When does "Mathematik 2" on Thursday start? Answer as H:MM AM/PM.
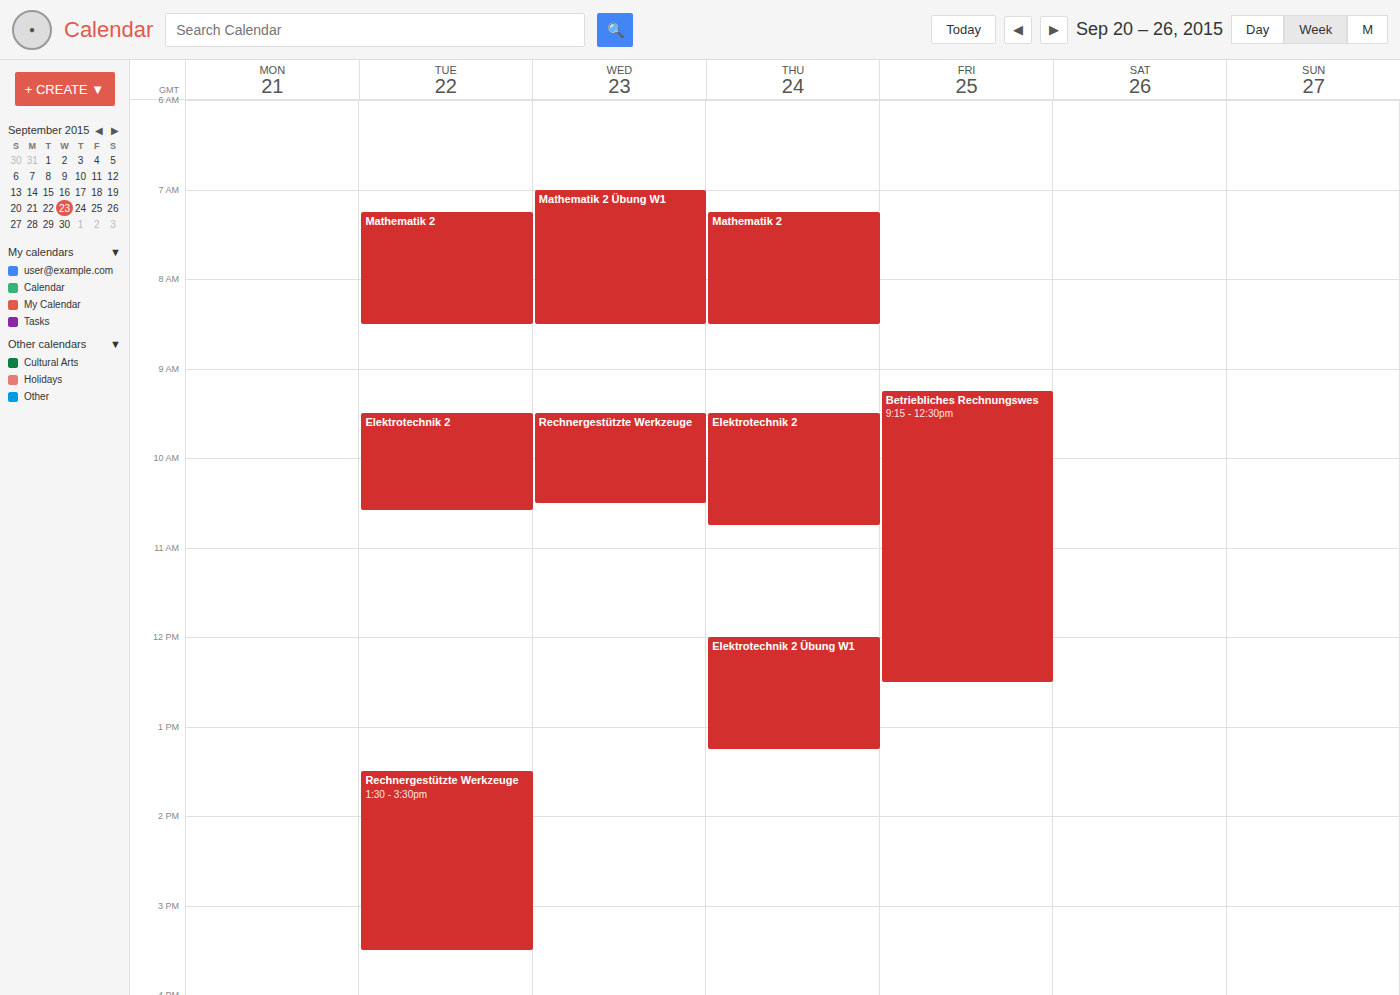
7:15 AM